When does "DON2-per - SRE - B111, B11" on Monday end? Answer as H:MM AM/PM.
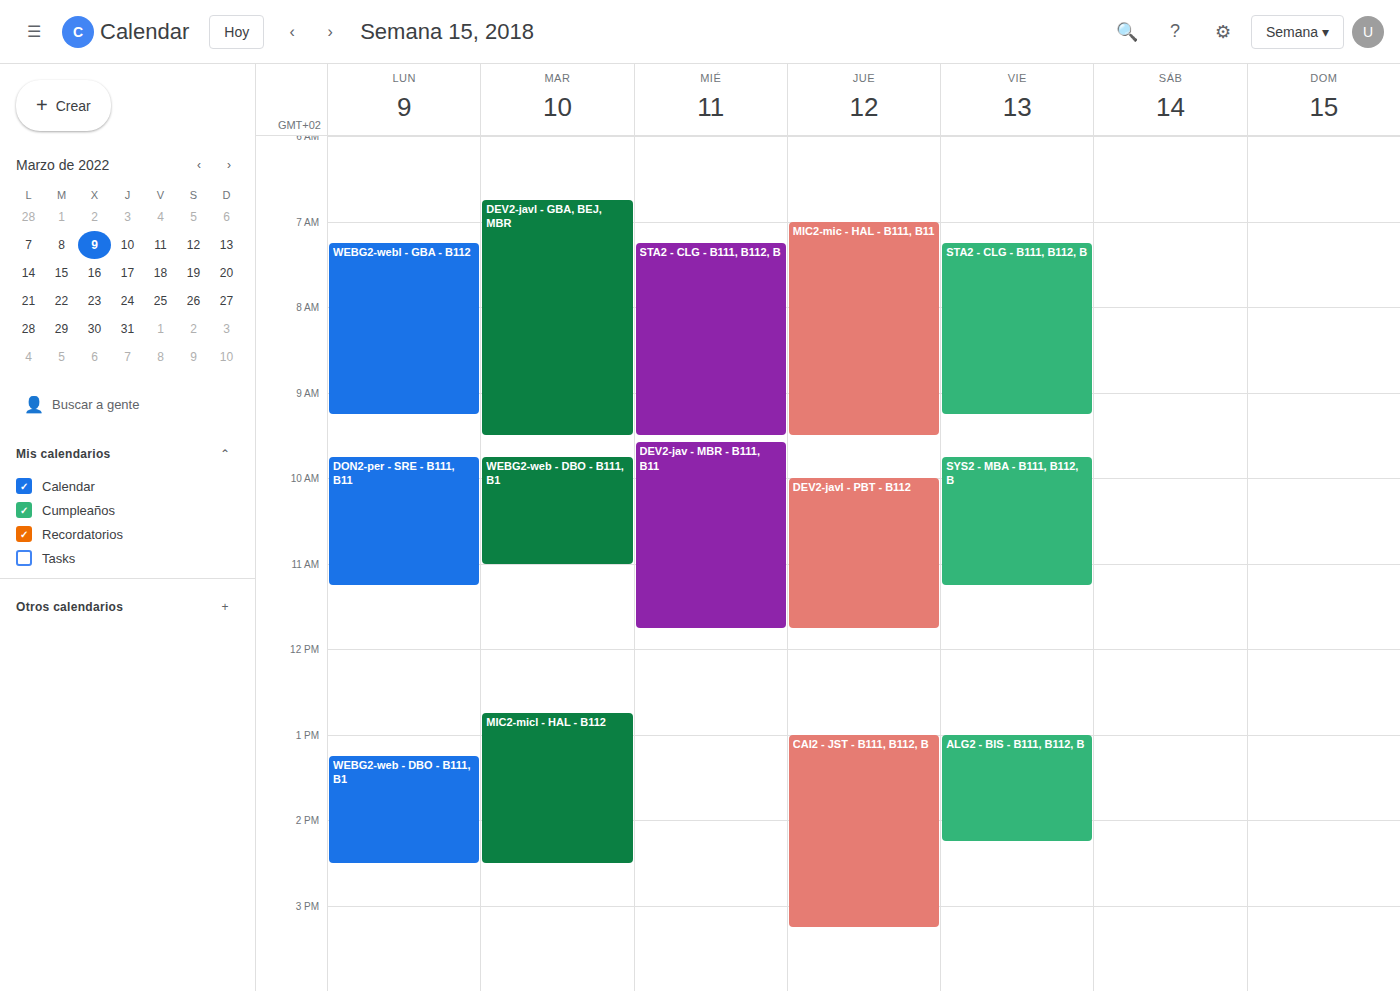
11:15 AM